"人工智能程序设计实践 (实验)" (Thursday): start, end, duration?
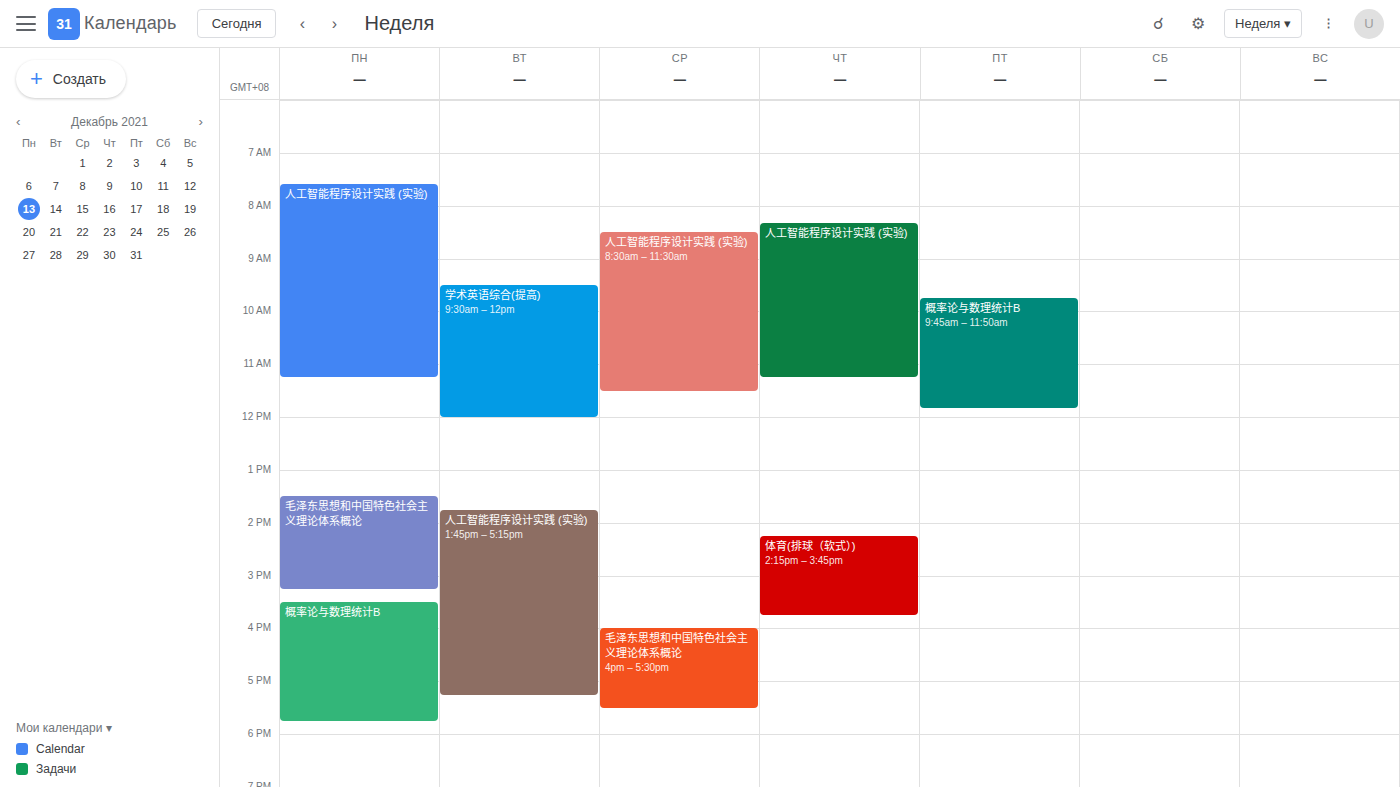
8:20 AM to 11:15 AM, 2 hours 55 minutes